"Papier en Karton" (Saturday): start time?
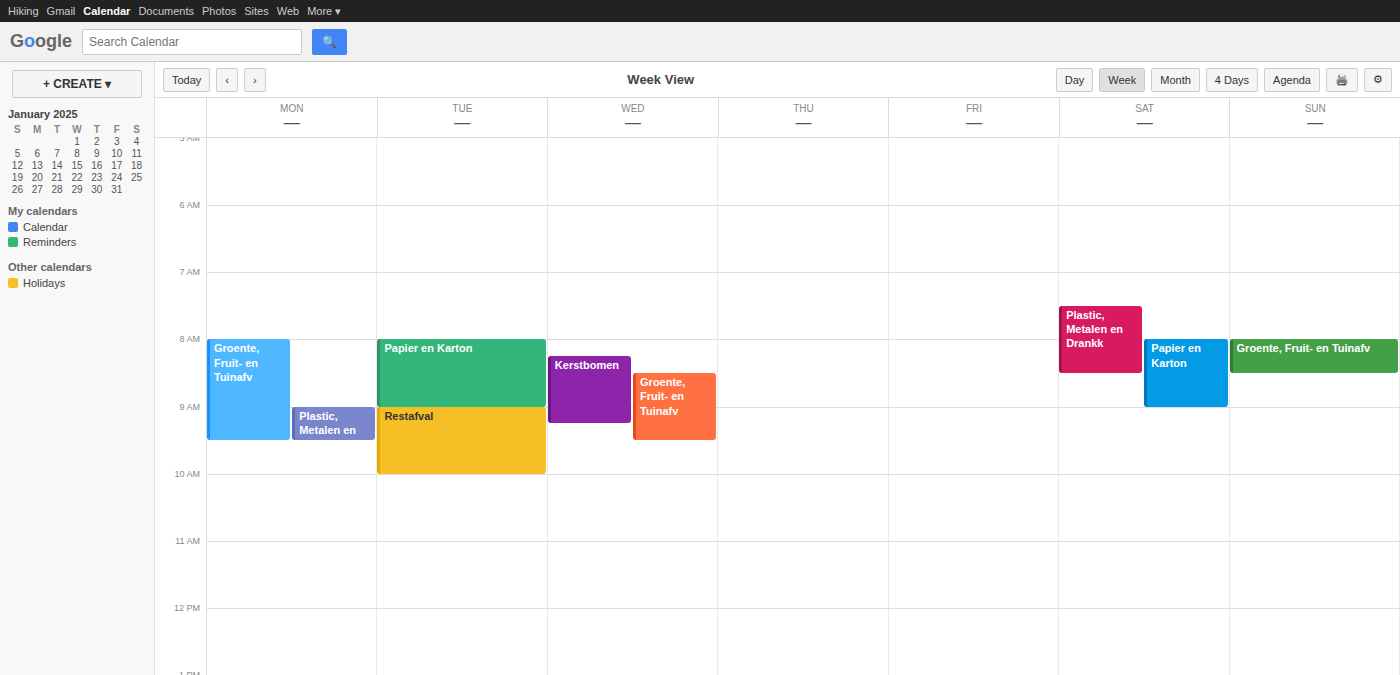
08:00